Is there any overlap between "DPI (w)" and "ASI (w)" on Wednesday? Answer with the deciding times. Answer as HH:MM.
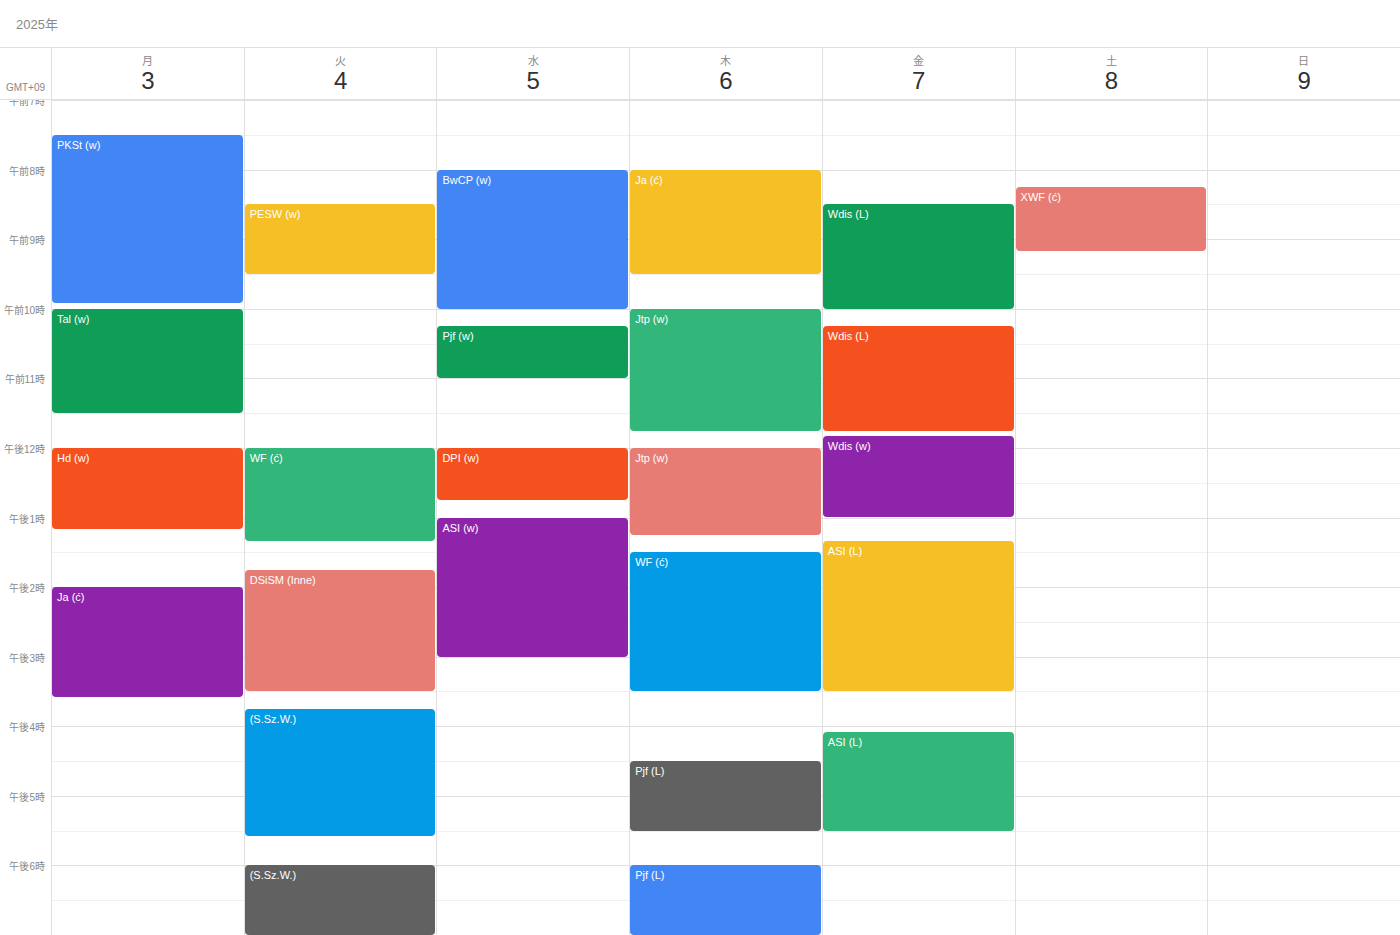
"DPI (w)" ends at 12:45 and "ASI (w)" starts at 13:00 -- no overlap.